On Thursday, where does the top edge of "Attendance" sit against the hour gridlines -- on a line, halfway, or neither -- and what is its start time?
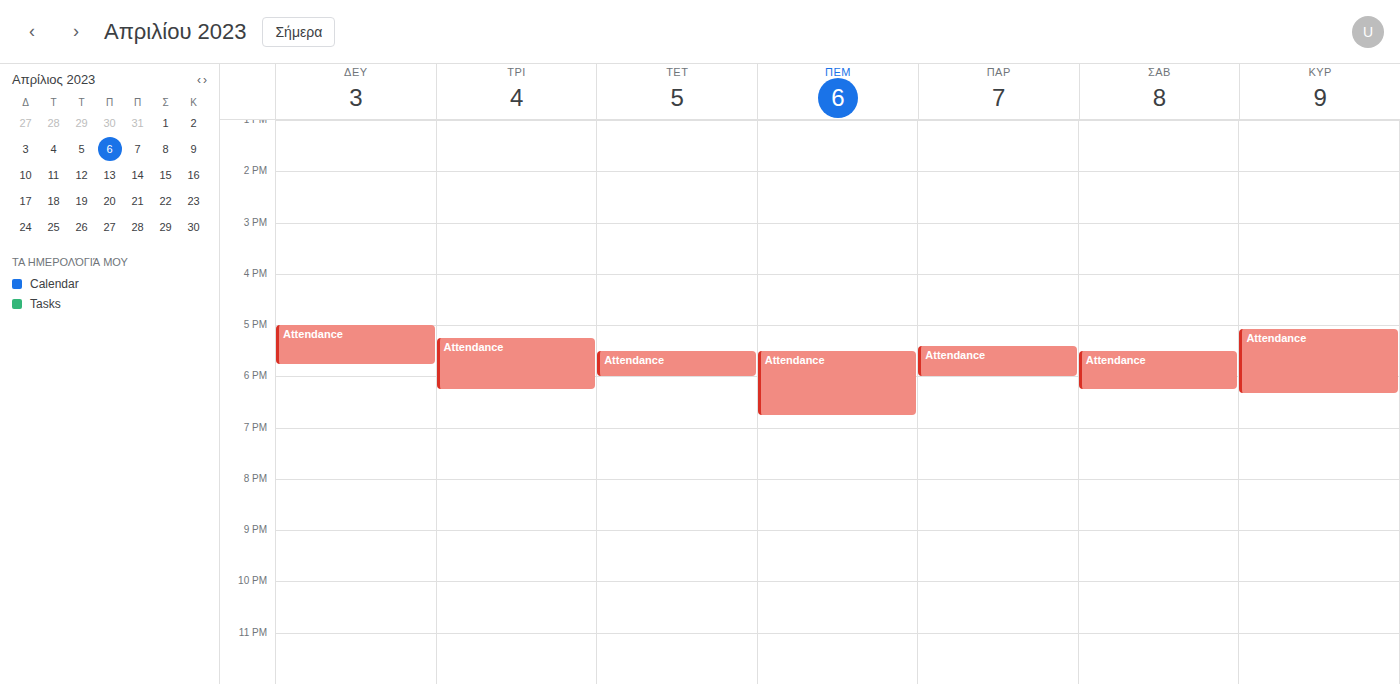
5:30 PM -- halfway between the 5 PM and 6 PM lines.